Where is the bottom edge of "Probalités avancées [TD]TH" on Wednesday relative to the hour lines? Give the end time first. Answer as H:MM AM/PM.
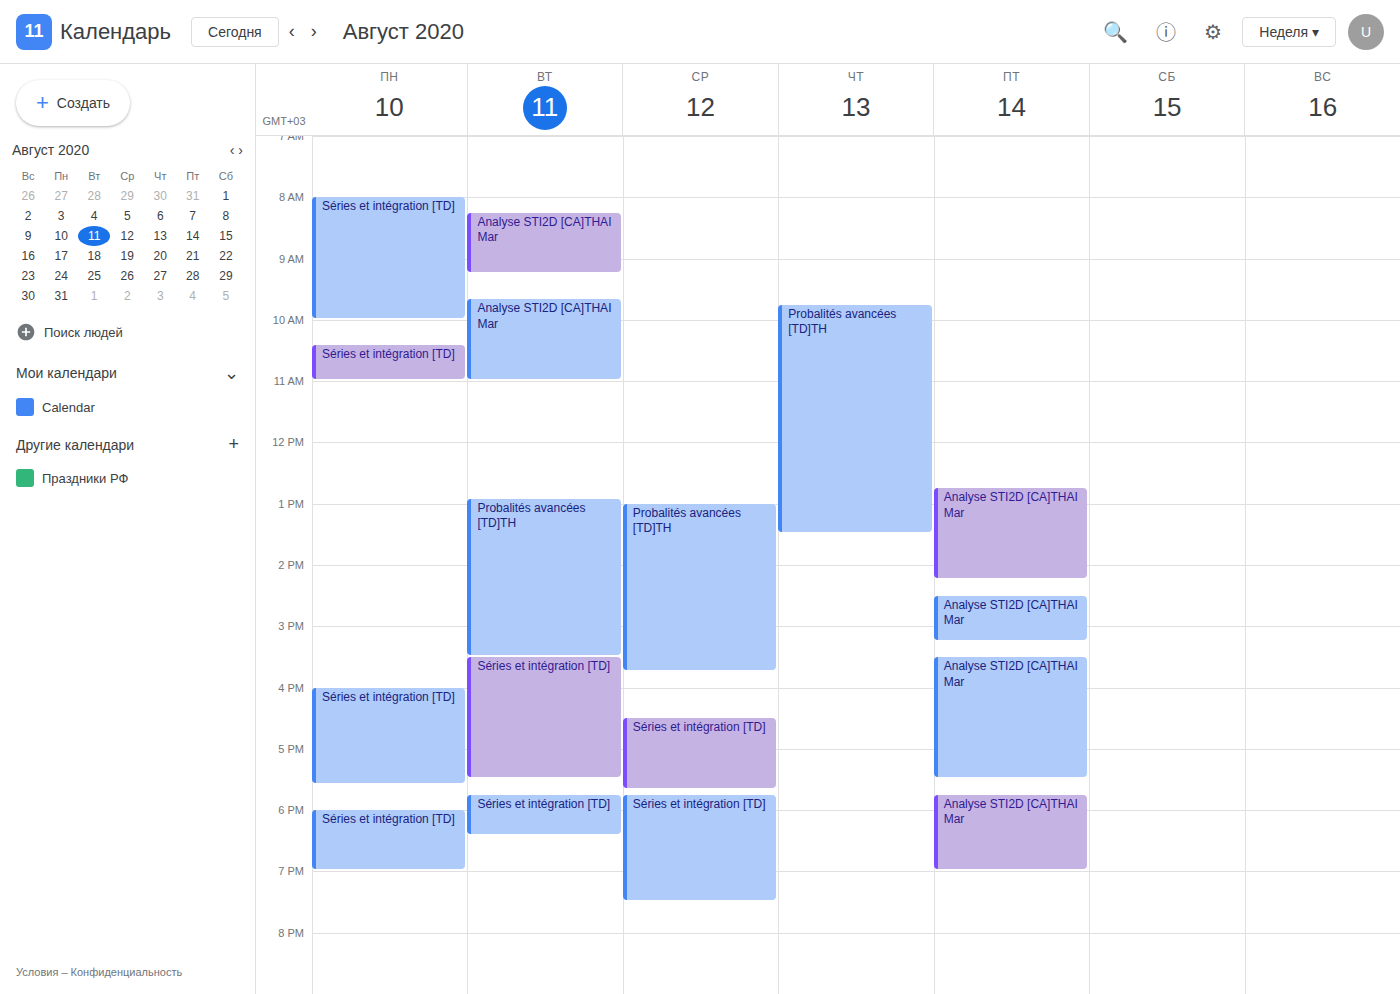
3:45 PM -- neither: three quarters of the way from the 3 PM line to the 4 PM line.